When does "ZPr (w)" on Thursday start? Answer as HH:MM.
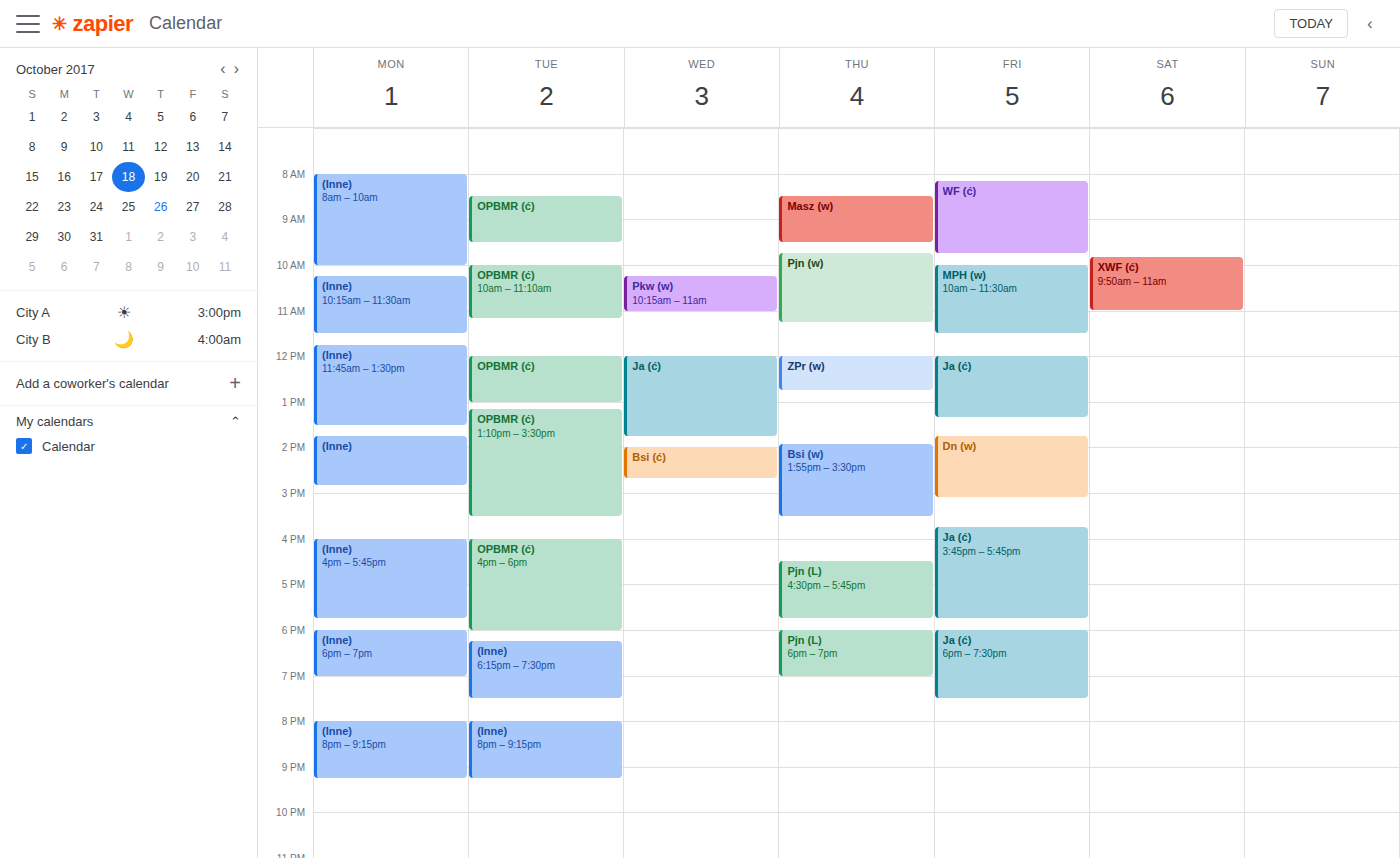
12:00